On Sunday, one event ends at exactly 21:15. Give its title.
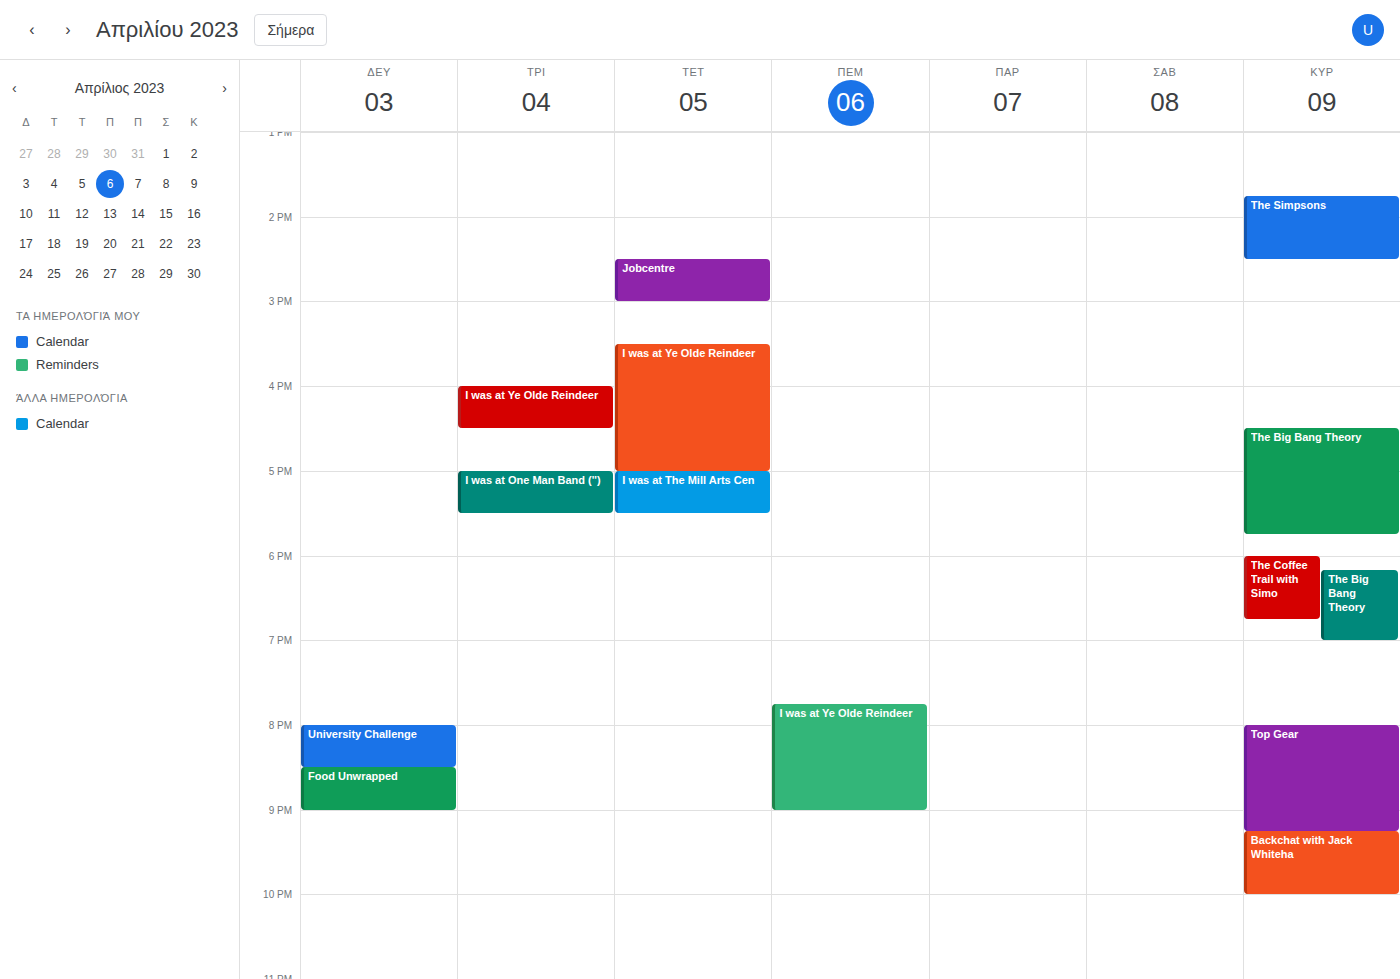
"Top Gear"